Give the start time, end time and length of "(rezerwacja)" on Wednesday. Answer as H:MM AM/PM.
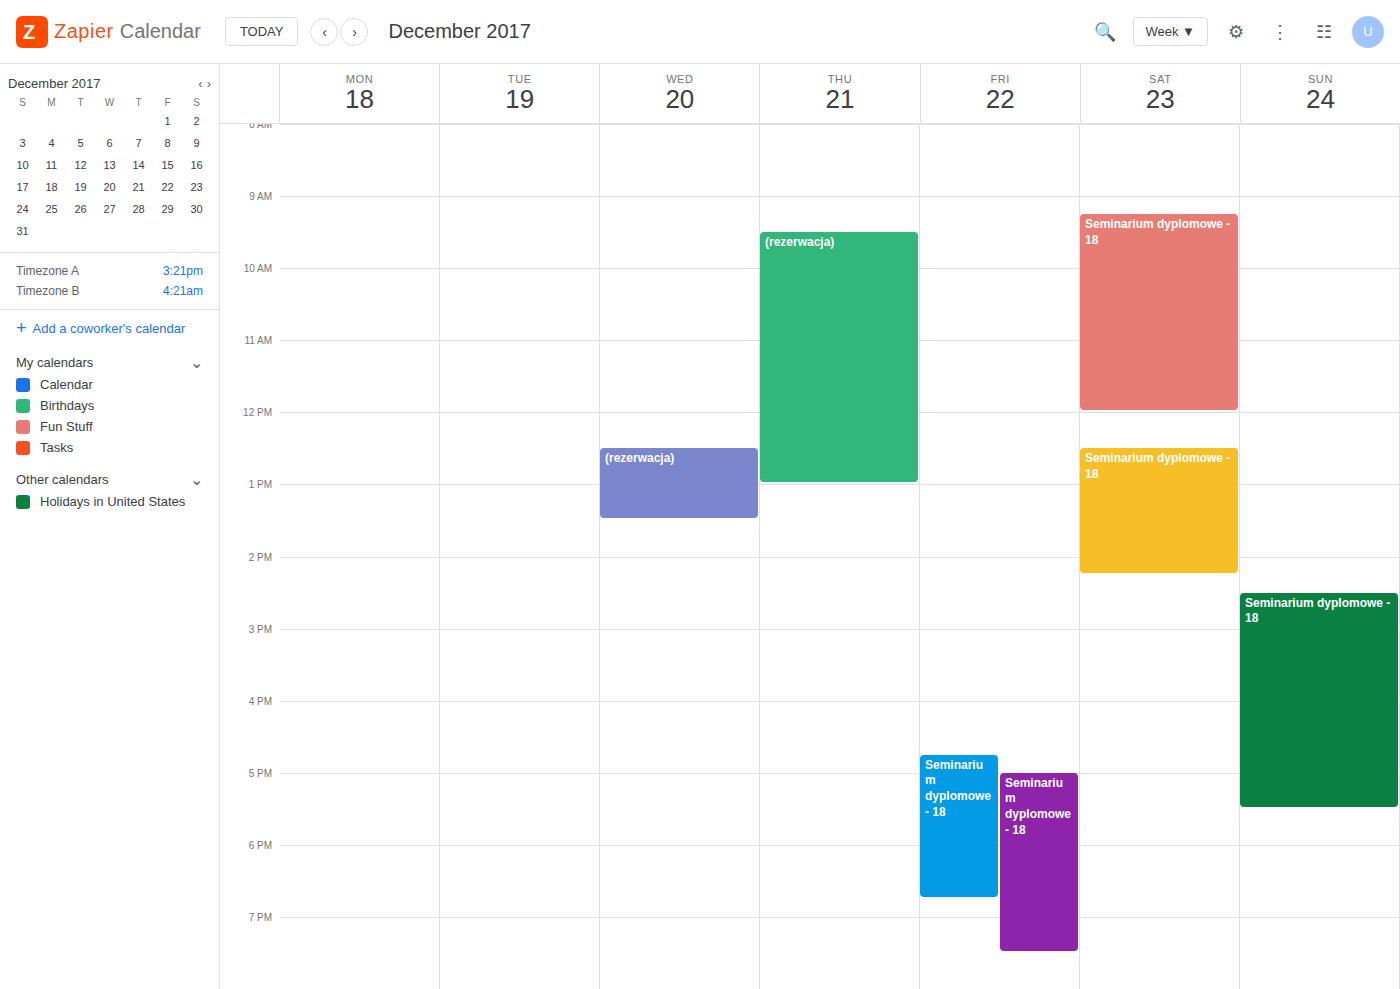
12:30 PM to 1:30 PM, 1 hour